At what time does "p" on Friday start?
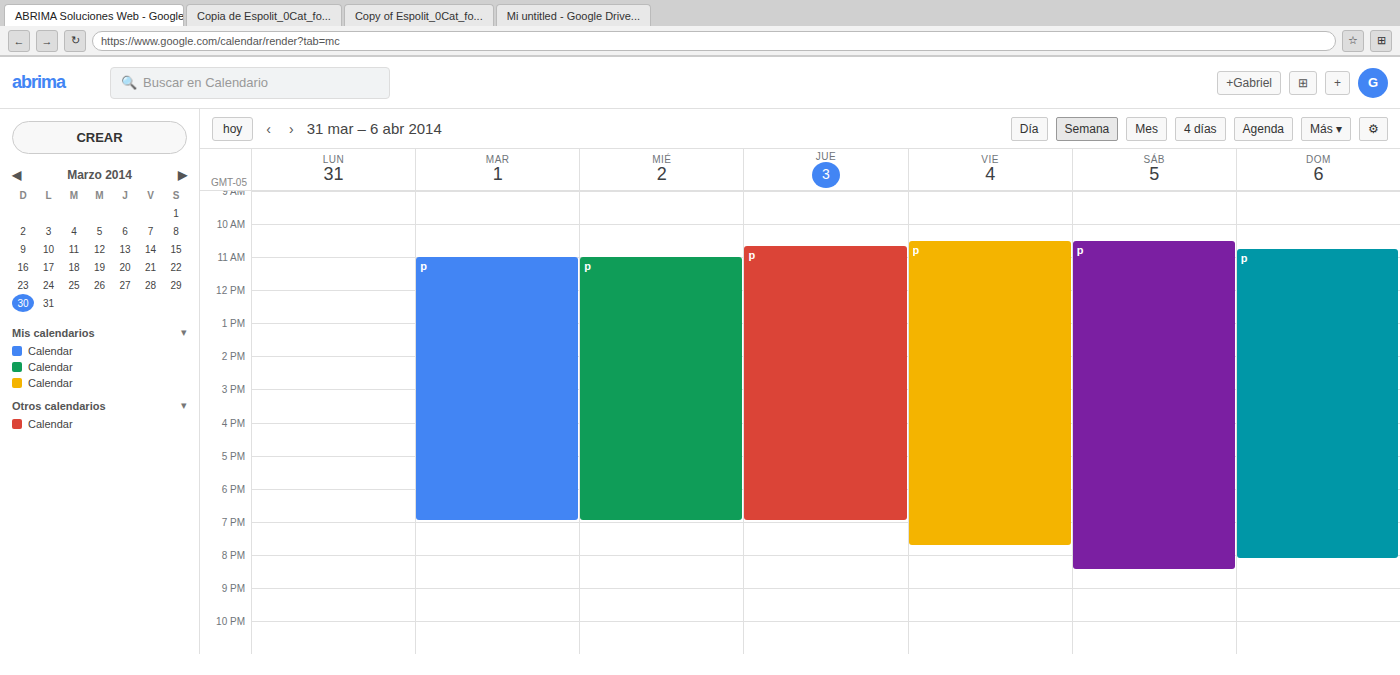
10:30 AM